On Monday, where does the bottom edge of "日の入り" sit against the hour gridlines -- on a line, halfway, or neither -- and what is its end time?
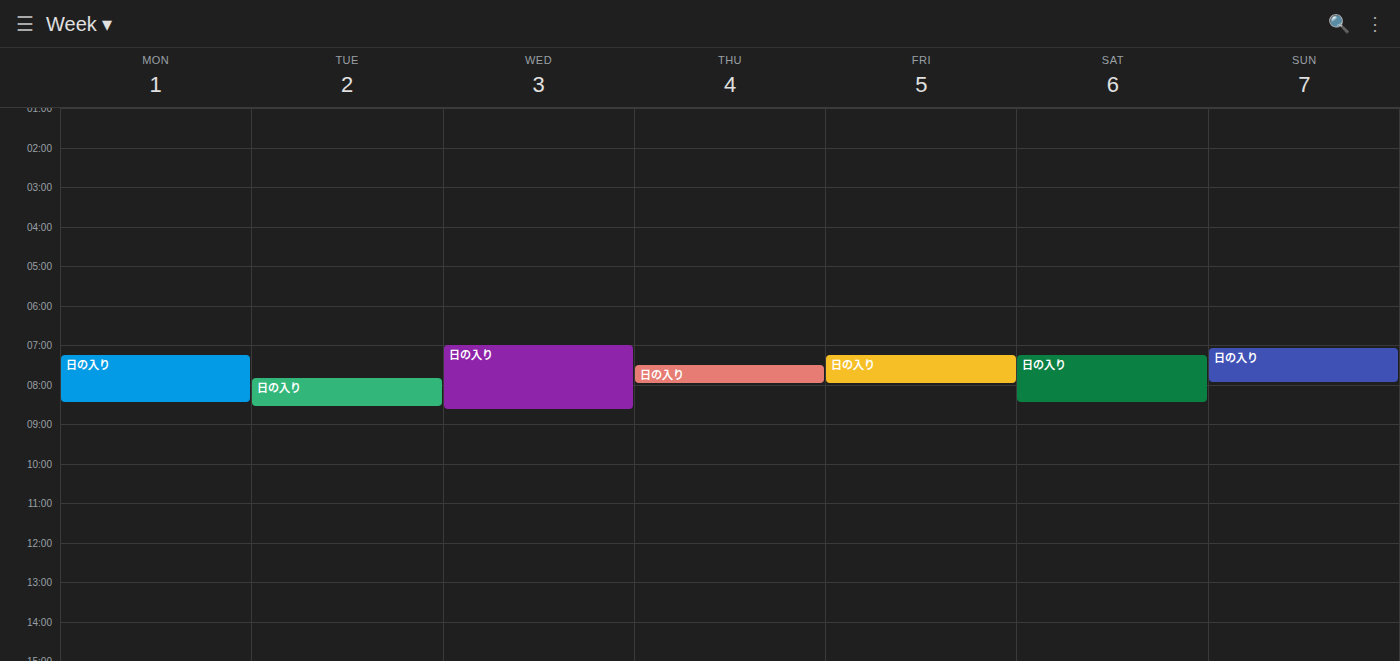
8:30 AM -- halfway between the 8 AM and 9 AM lines.